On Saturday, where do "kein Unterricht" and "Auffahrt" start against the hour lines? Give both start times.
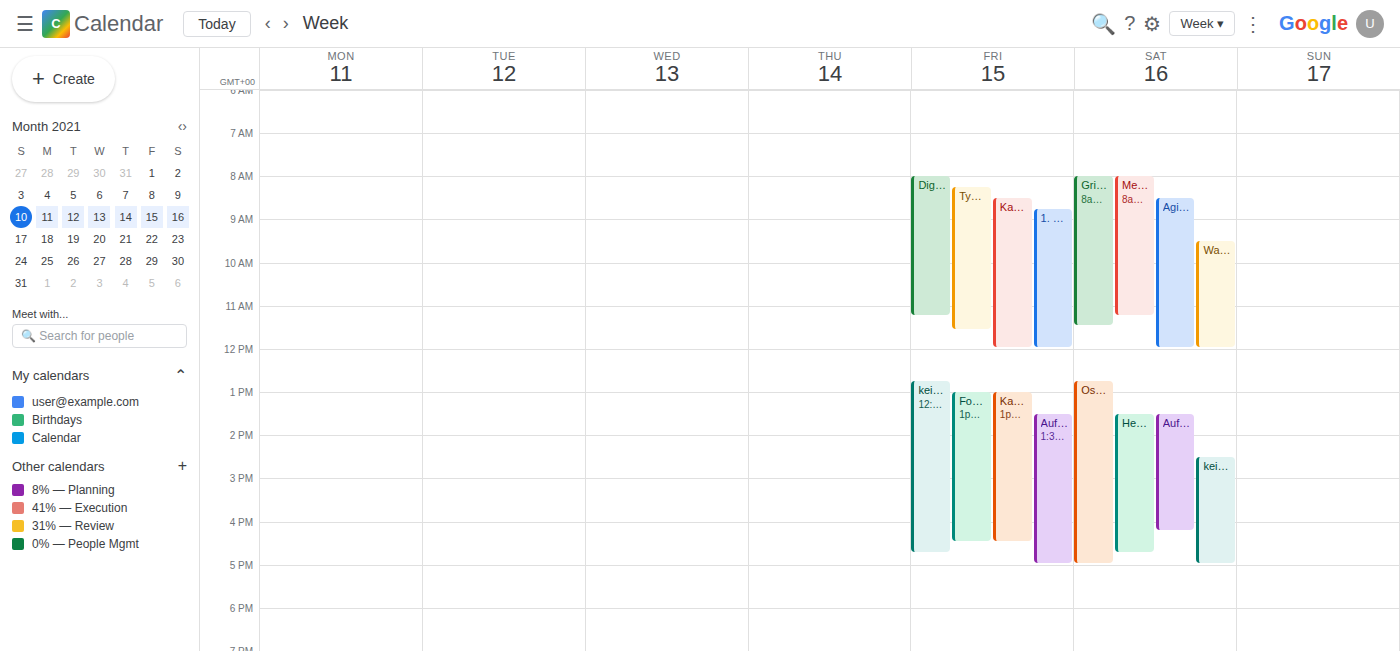
"kein Unterricht": 14:30, halfway between the 14:00 and 15:00 lines. "Auffahrt": 13:30, halfway between the 13:00 and 14:00 lines.